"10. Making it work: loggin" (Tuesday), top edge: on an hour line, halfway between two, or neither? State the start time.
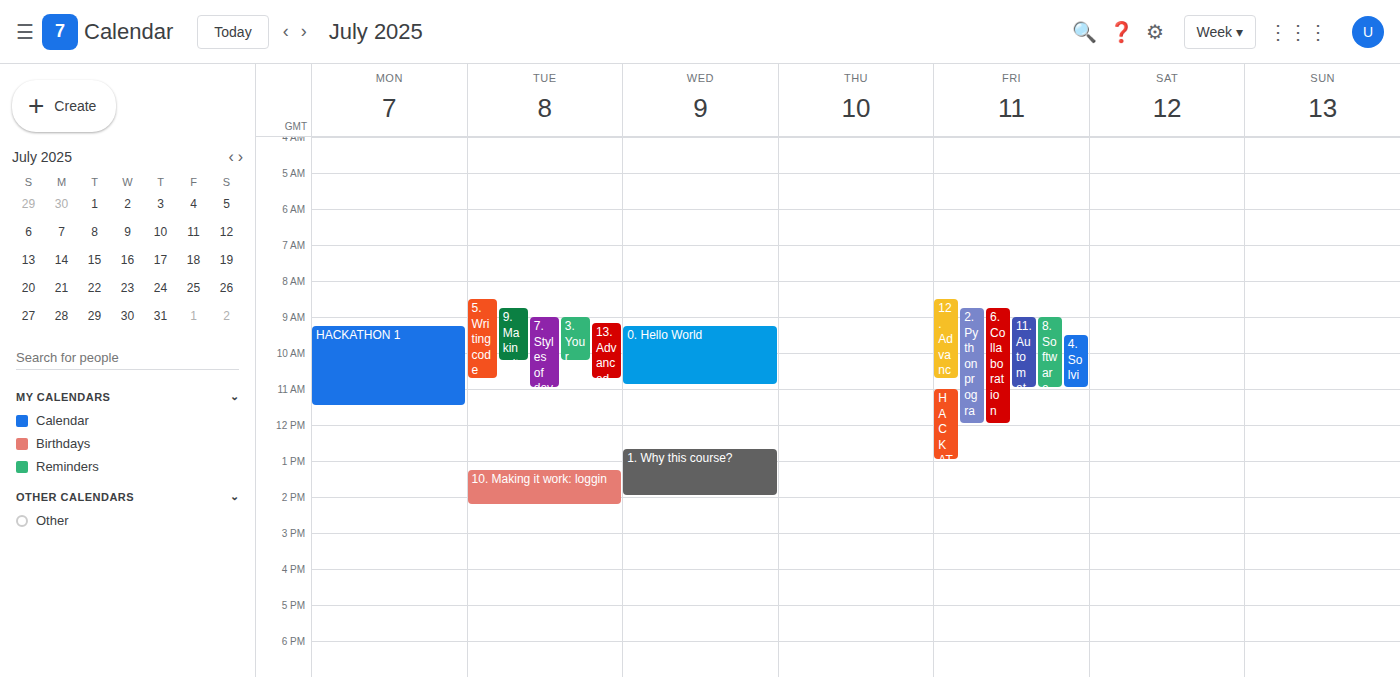
1:15 PM -- neither: a quarter of the way from the 1 PM line to the 2 PM line.